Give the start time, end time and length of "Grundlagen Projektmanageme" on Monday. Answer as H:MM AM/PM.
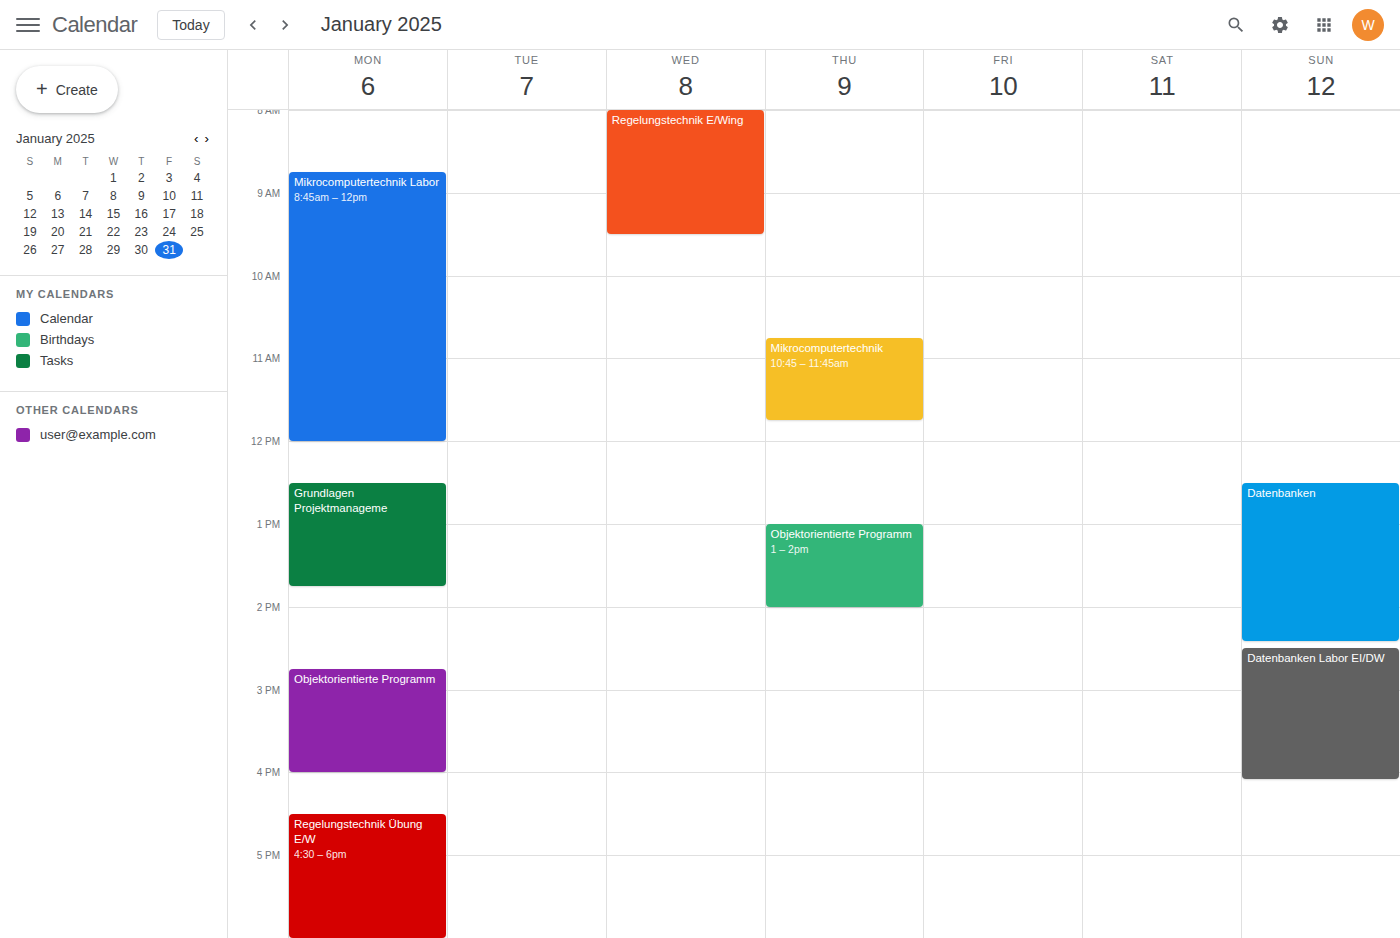
12:30 PM to 1:45 PM, 1 hour 15 minutes